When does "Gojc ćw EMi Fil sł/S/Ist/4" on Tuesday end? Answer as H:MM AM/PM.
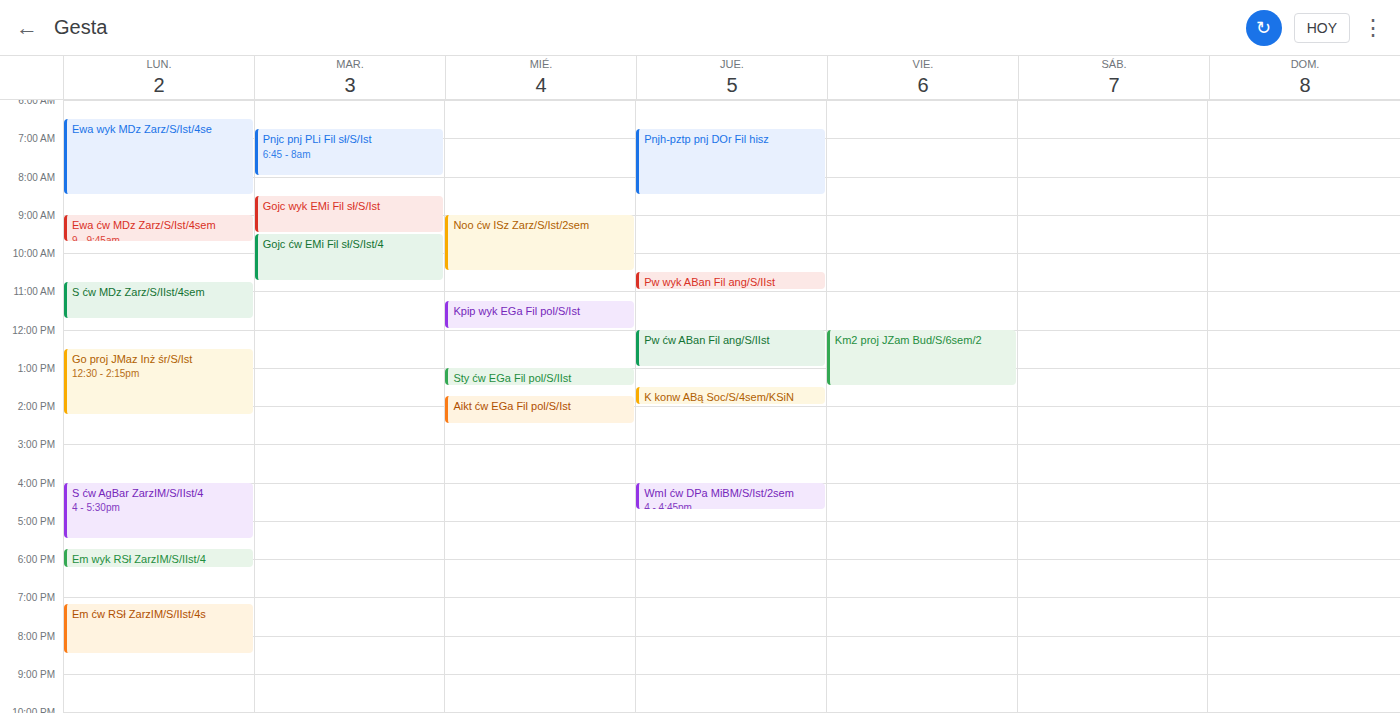
10:45 AM